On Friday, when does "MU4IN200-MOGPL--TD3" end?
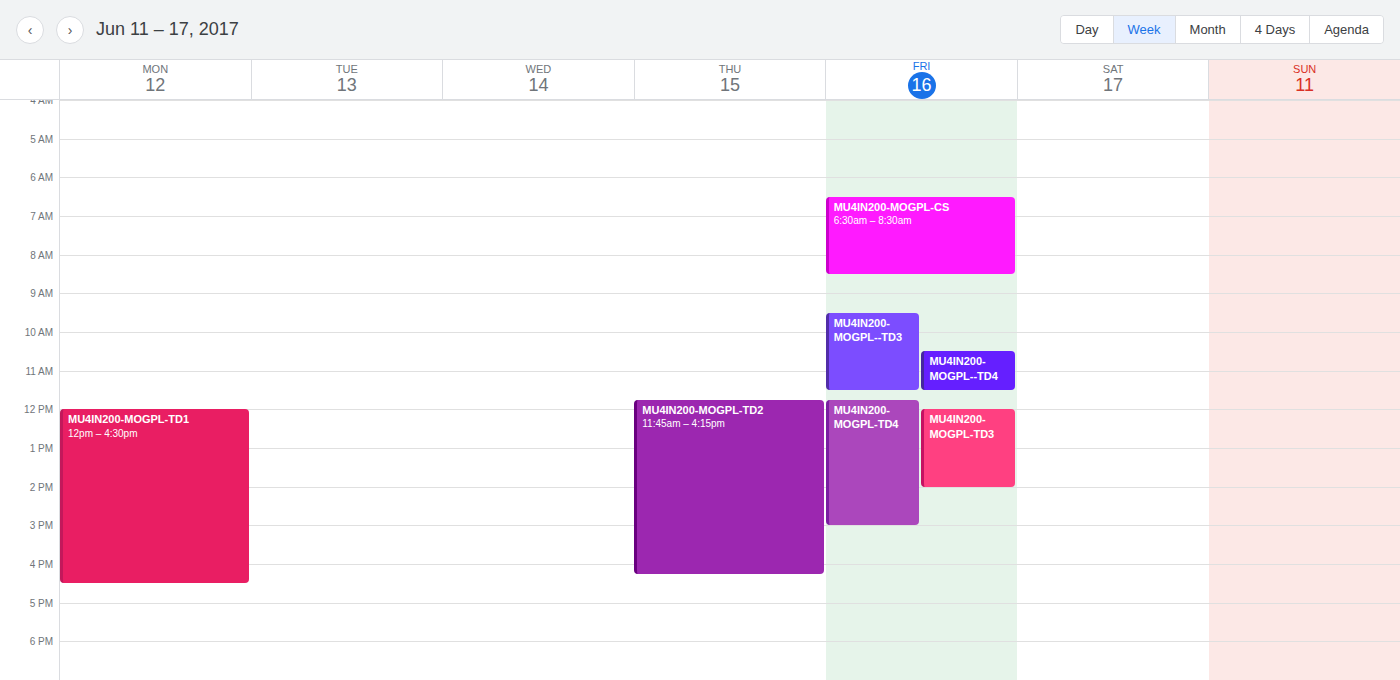
11:30 AM